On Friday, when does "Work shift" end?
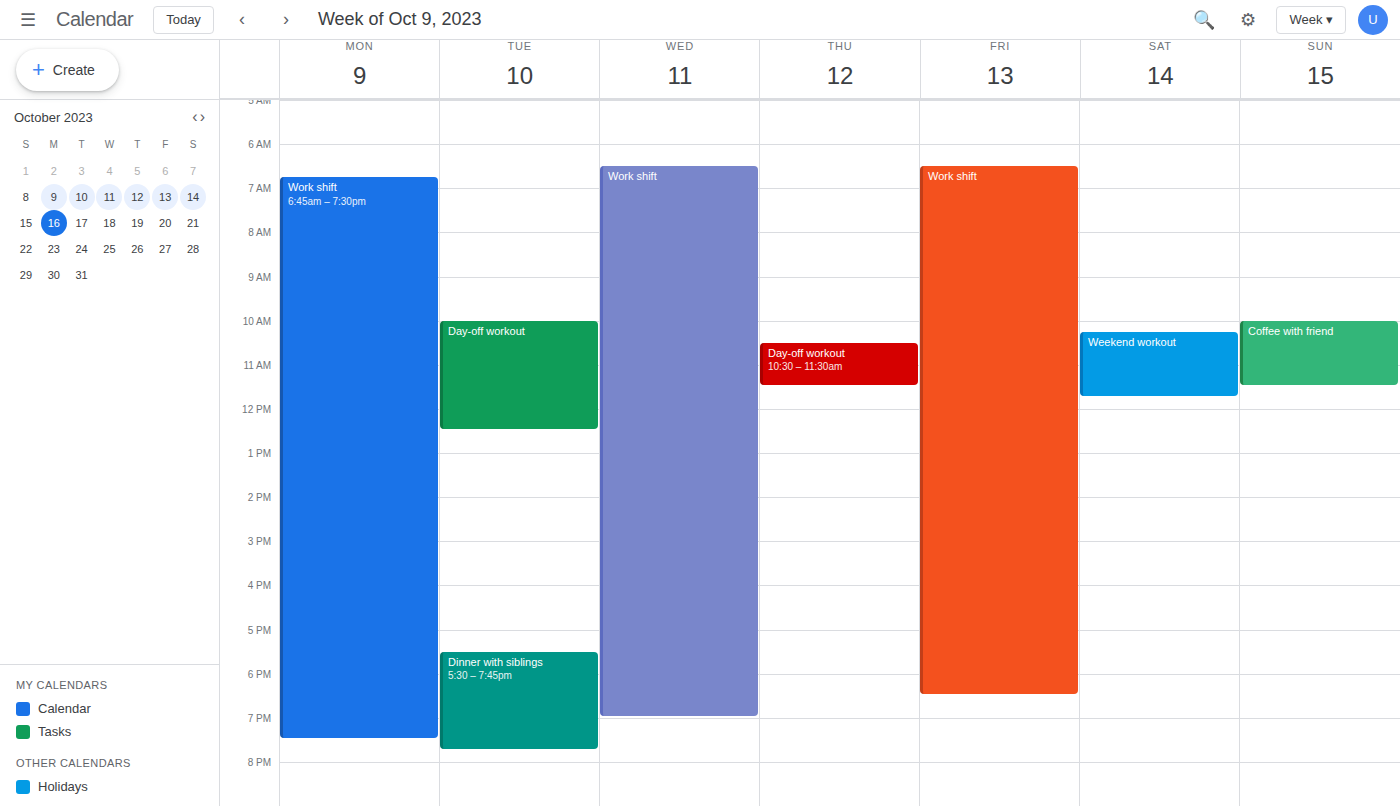
18:30